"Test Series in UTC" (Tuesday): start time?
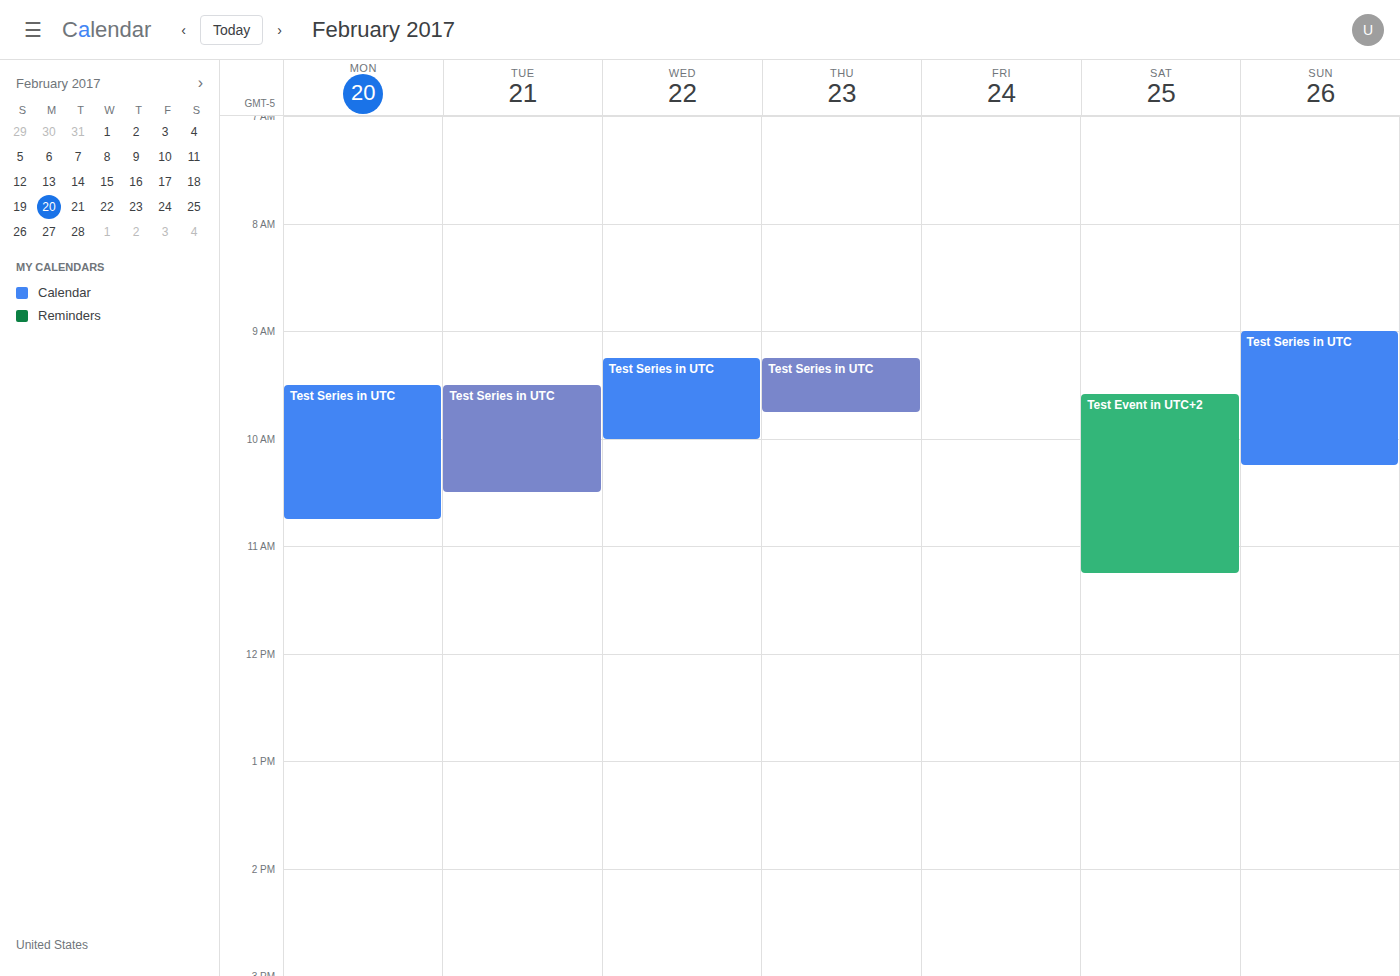
09:30